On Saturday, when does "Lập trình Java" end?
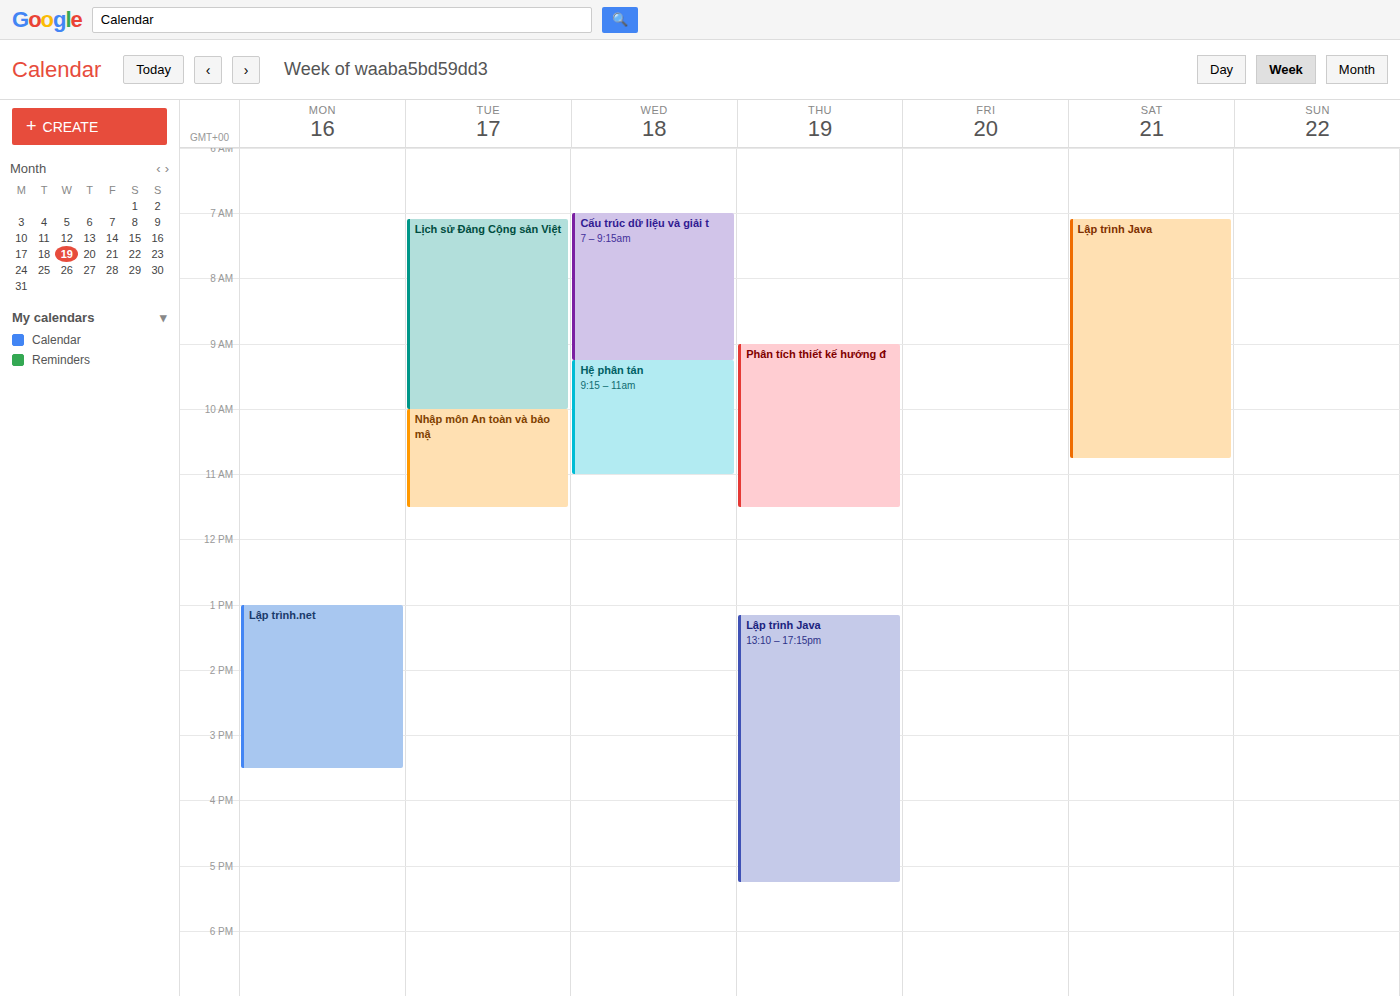
10:45 AM